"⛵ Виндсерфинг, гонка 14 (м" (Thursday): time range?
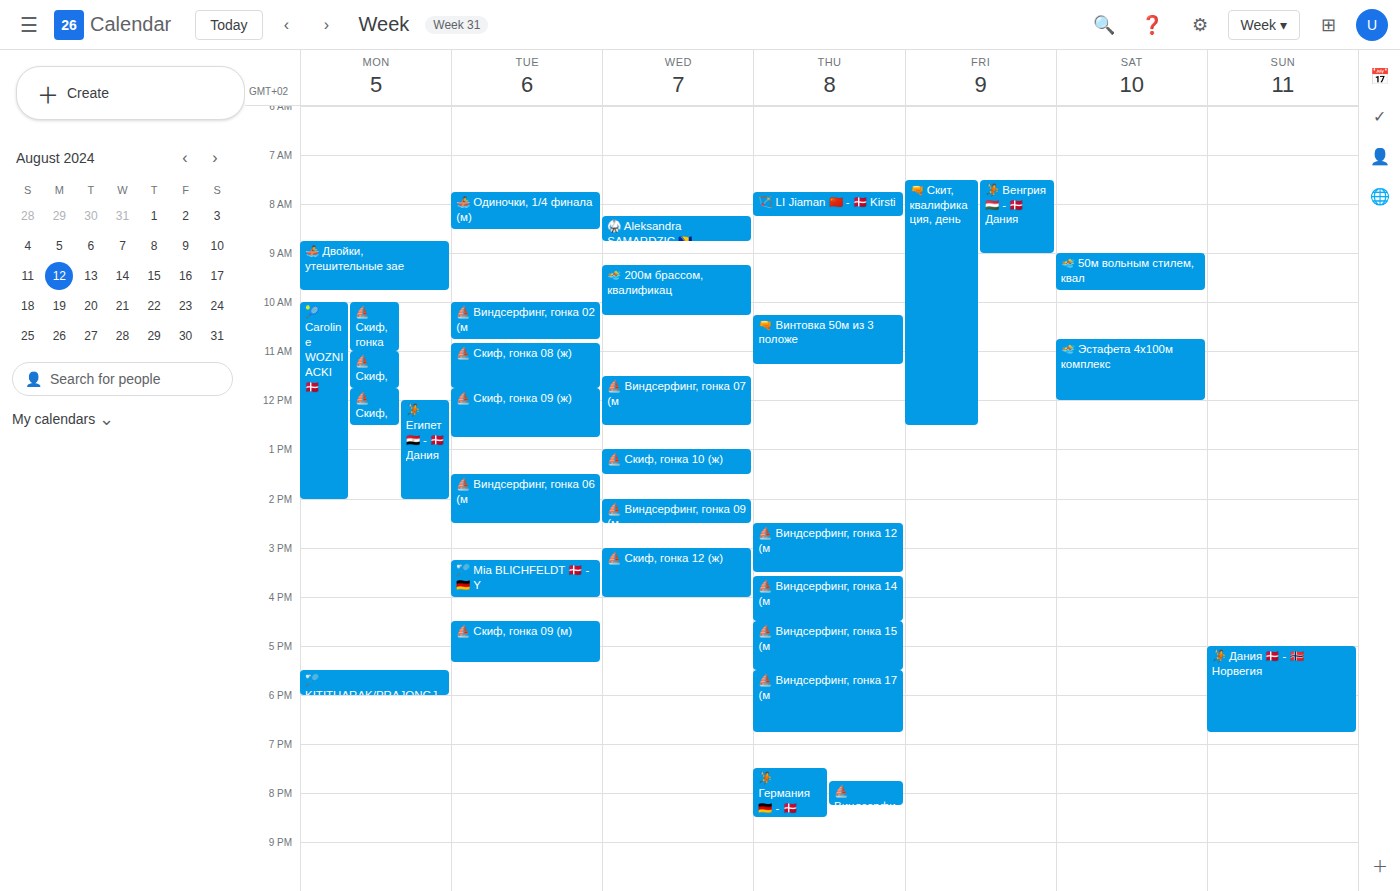
3:35 PM to 4:30 PM